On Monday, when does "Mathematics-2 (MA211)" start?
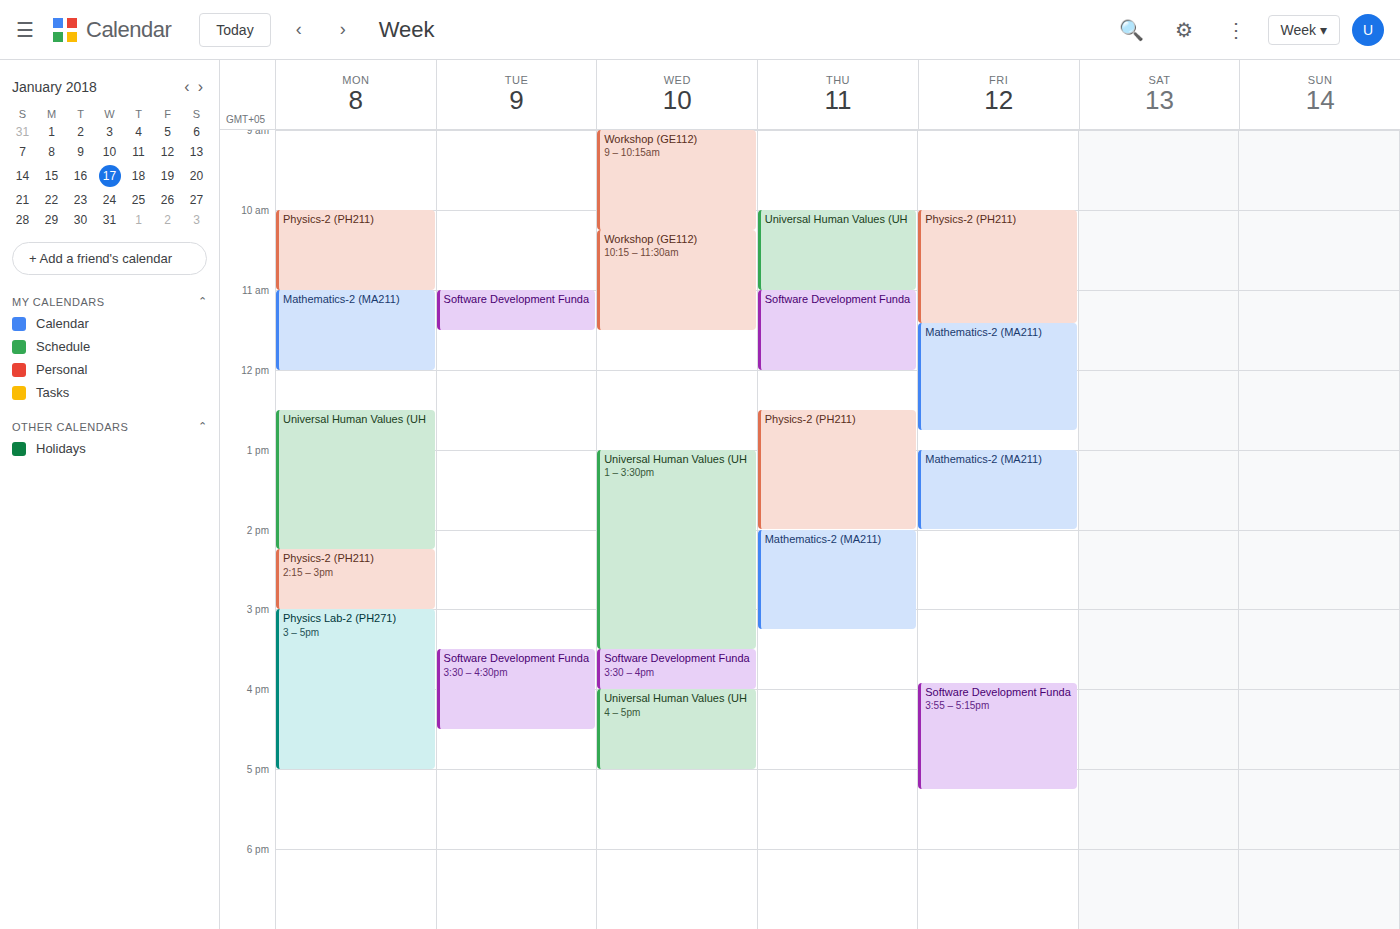
11:00